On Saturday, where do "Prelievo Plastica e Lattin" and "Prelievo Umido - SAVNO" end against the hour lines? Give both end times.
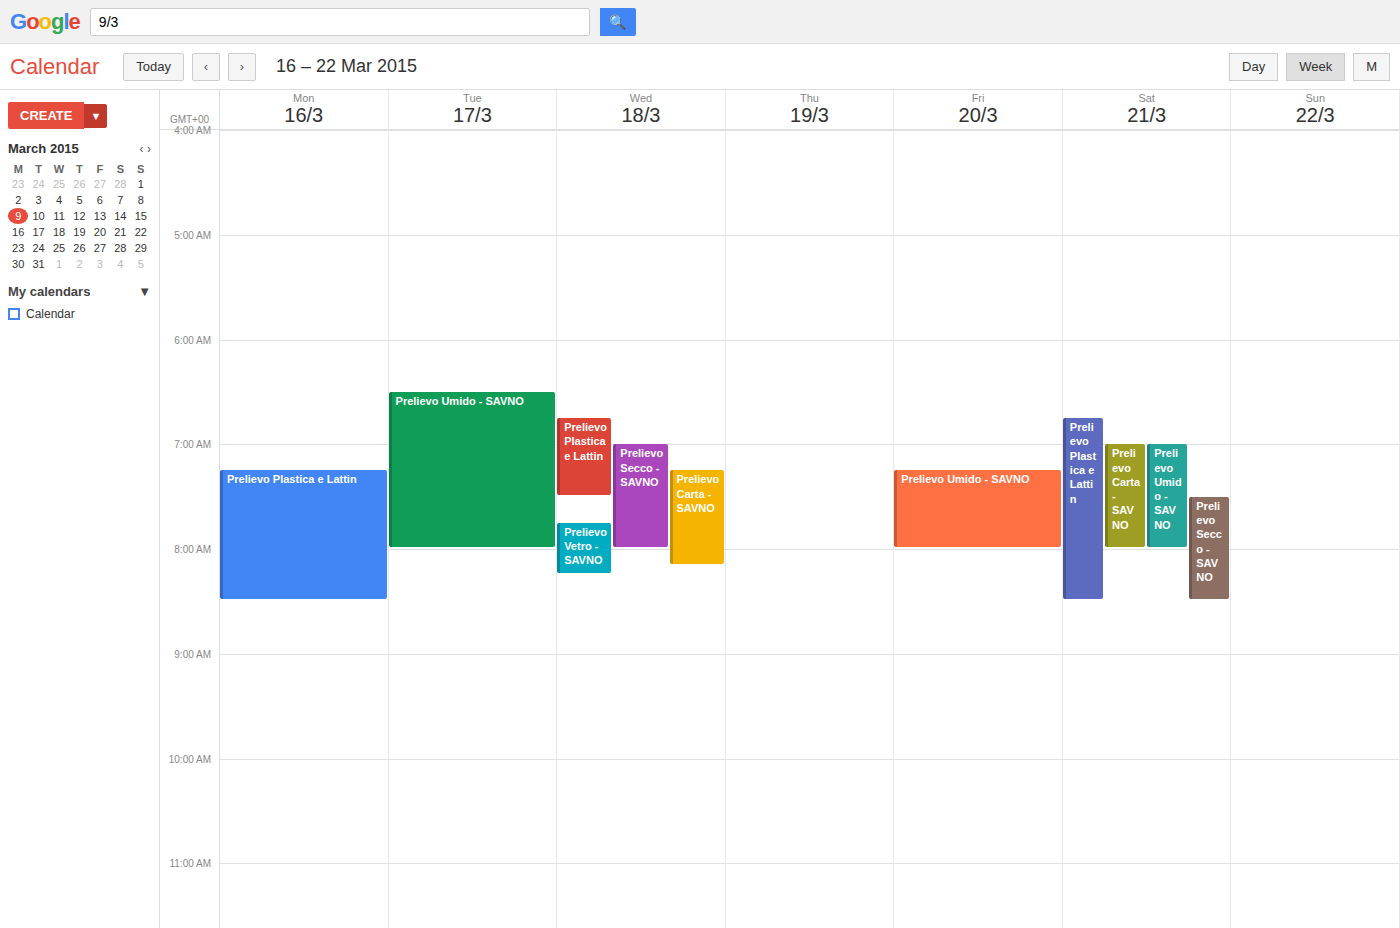
"Prelievo Plastica e Lattin": 8:30 AM, halfway between the 8 AM and 9 AM lines. "Prelievo Umido - SAVNO": 8:00 AM, exactly on the 8 AM line.